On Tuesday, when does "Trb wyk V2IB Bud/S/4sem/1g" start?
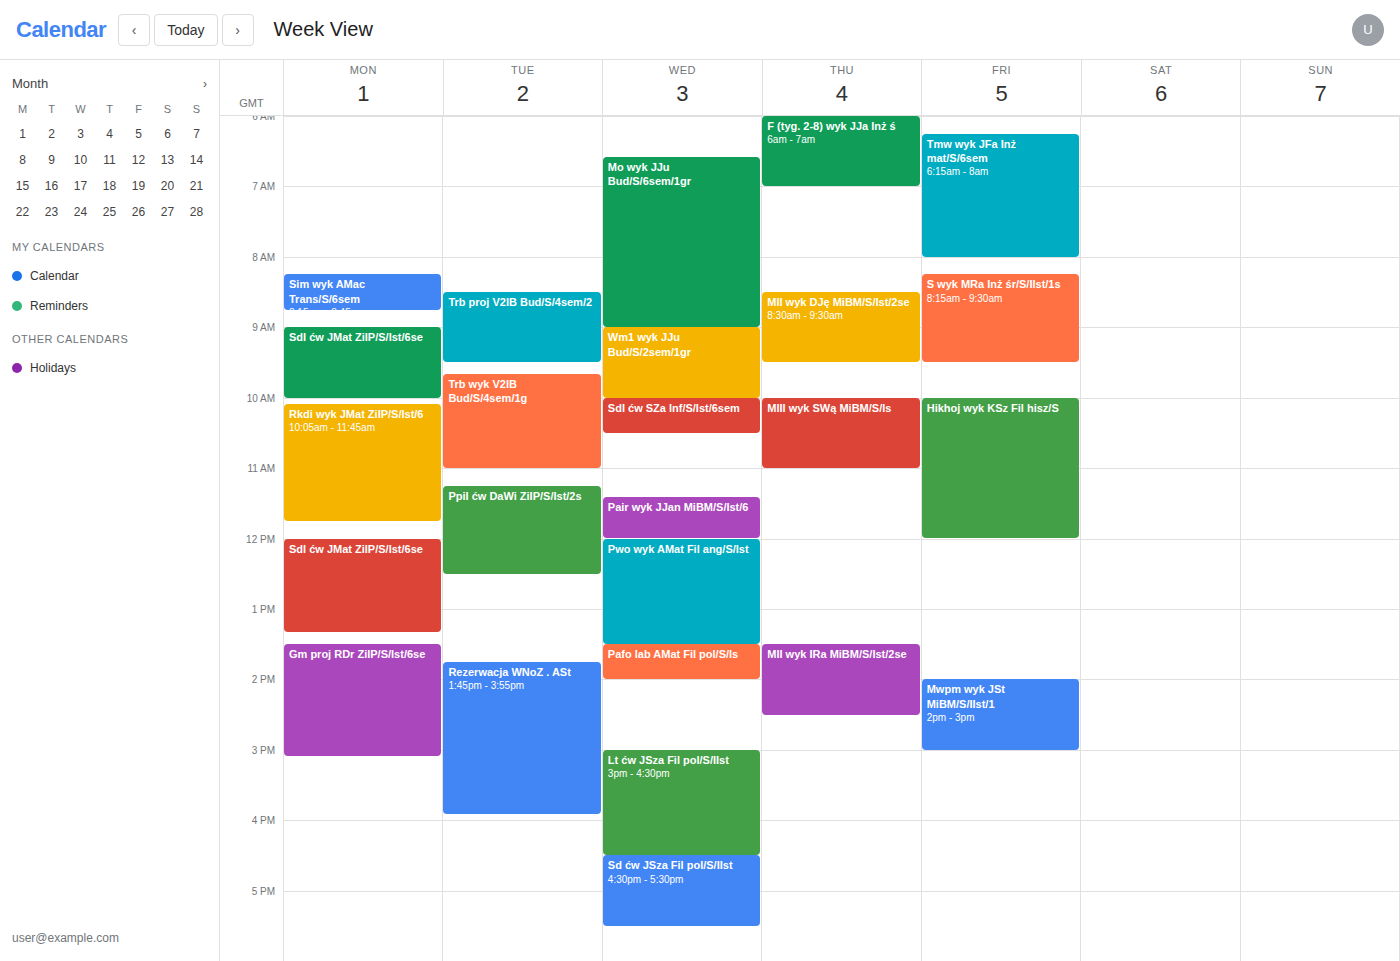
9:40 AM